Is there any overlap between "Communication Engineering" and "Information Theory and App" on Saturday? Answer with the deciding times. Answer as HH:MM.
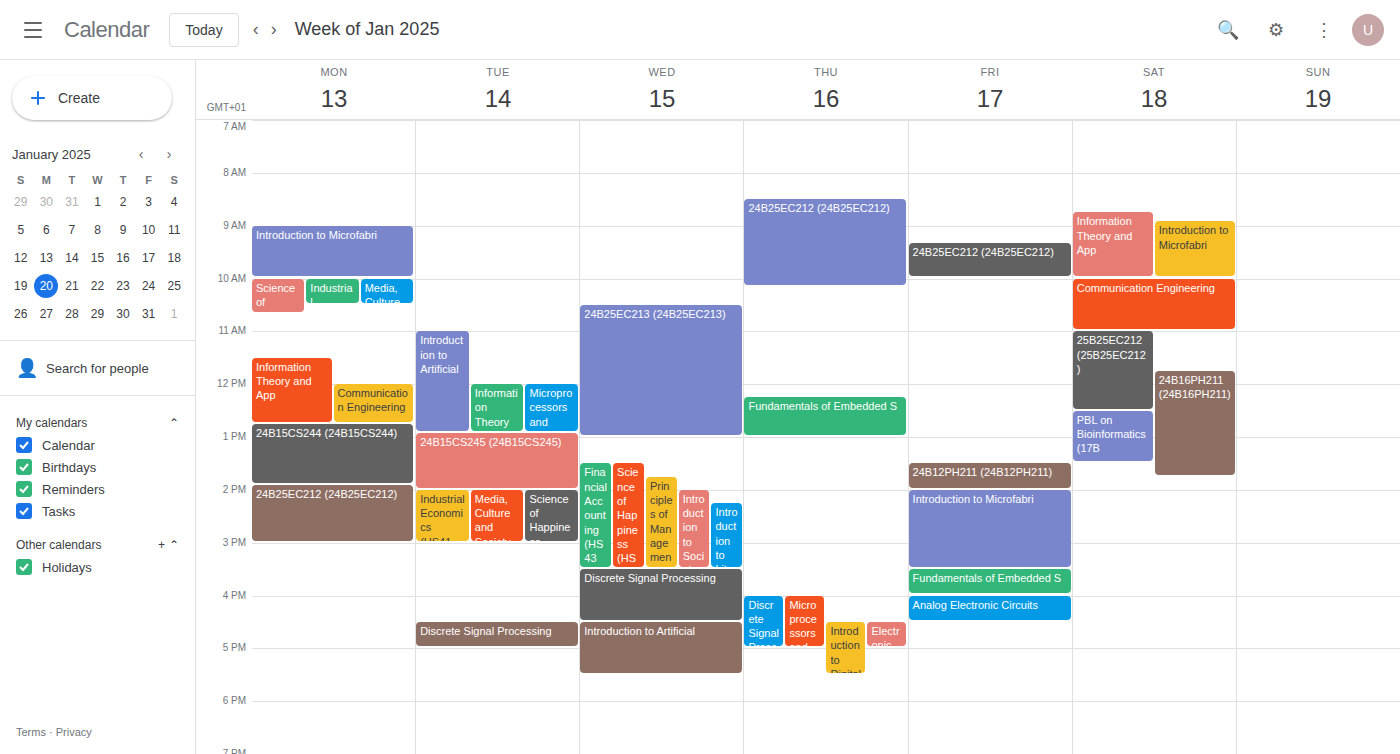
"Information Theory and App" ends at 10:00, exactly when "Communication Engineering" starts -- they touch but do not overlap.